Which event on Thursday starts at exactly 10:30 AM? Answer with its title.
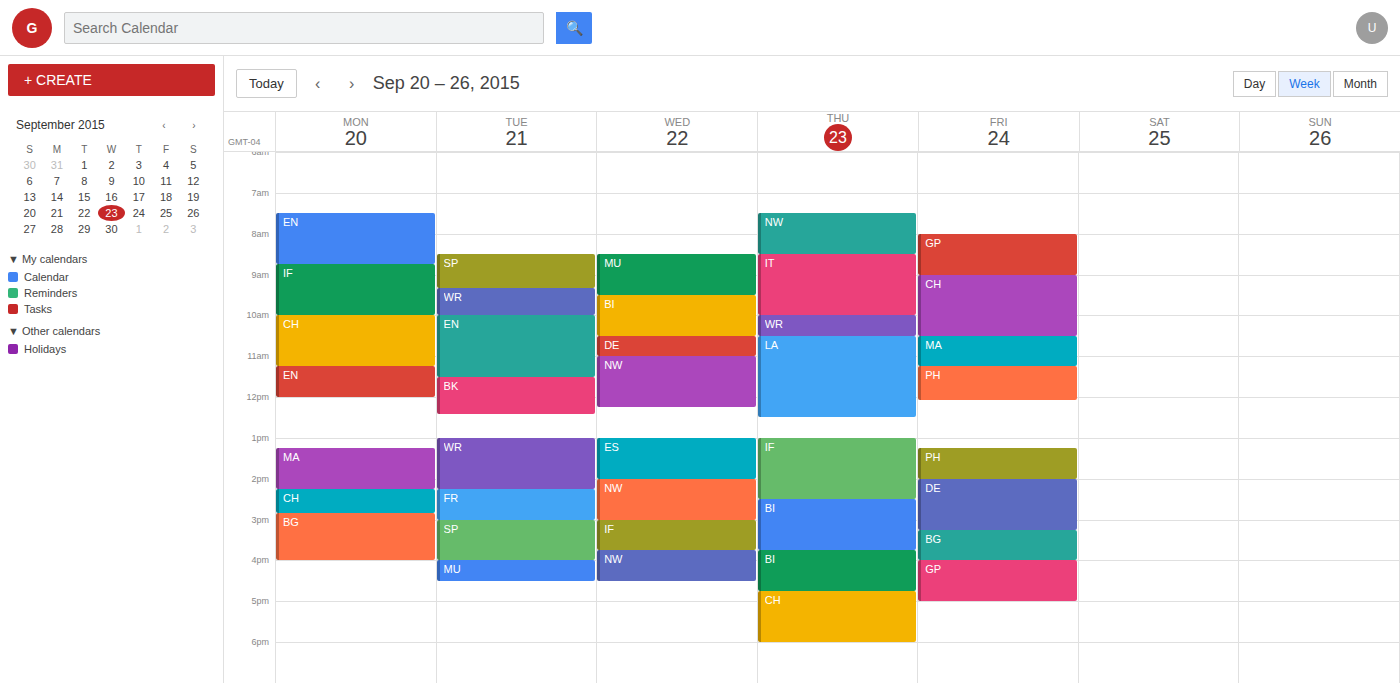
"LA"